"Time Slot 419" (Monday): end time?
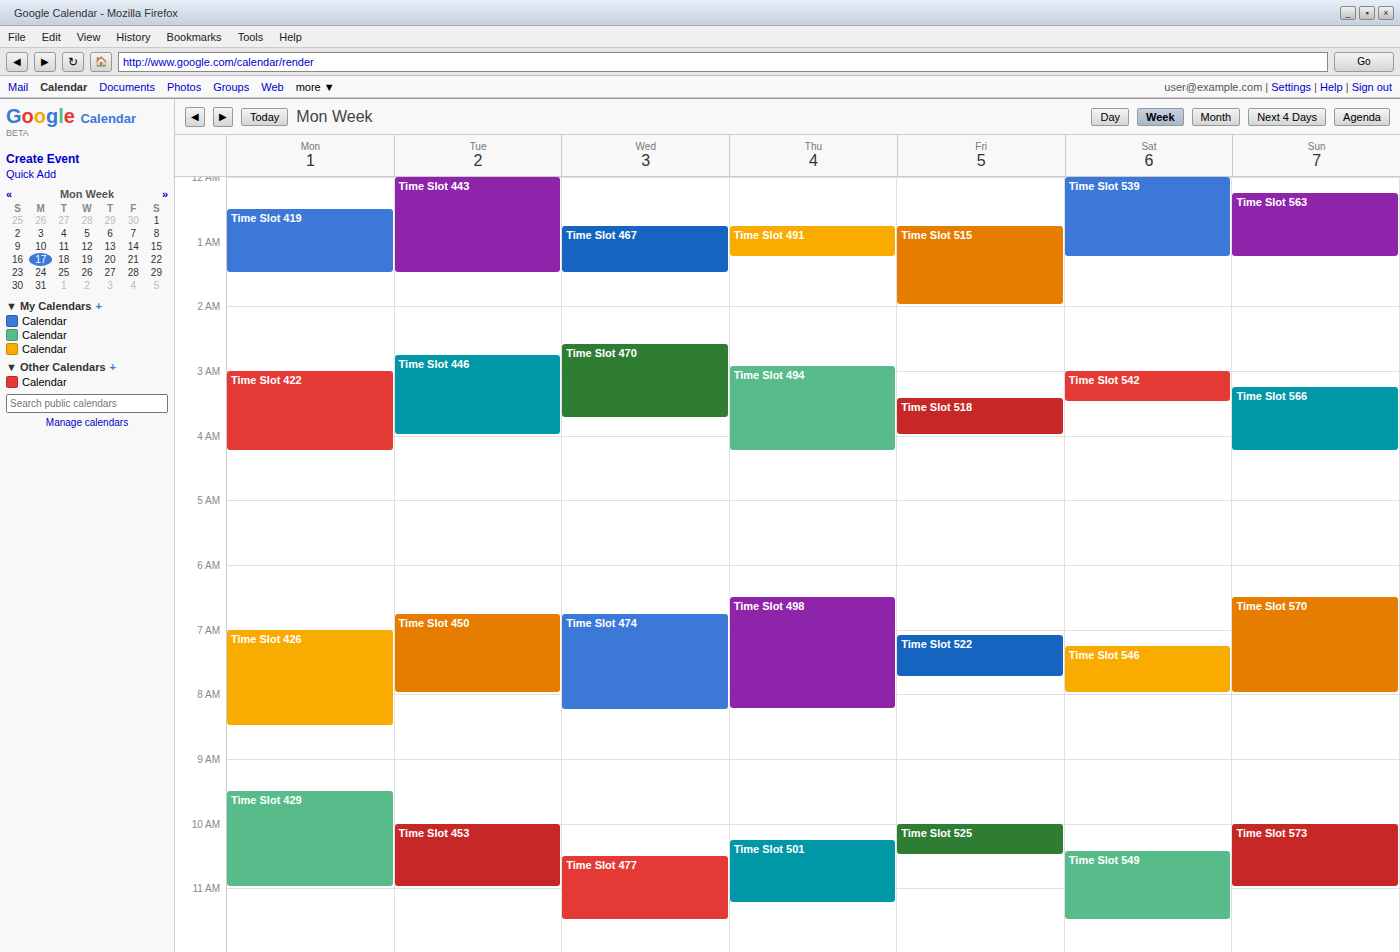
1:30 AM